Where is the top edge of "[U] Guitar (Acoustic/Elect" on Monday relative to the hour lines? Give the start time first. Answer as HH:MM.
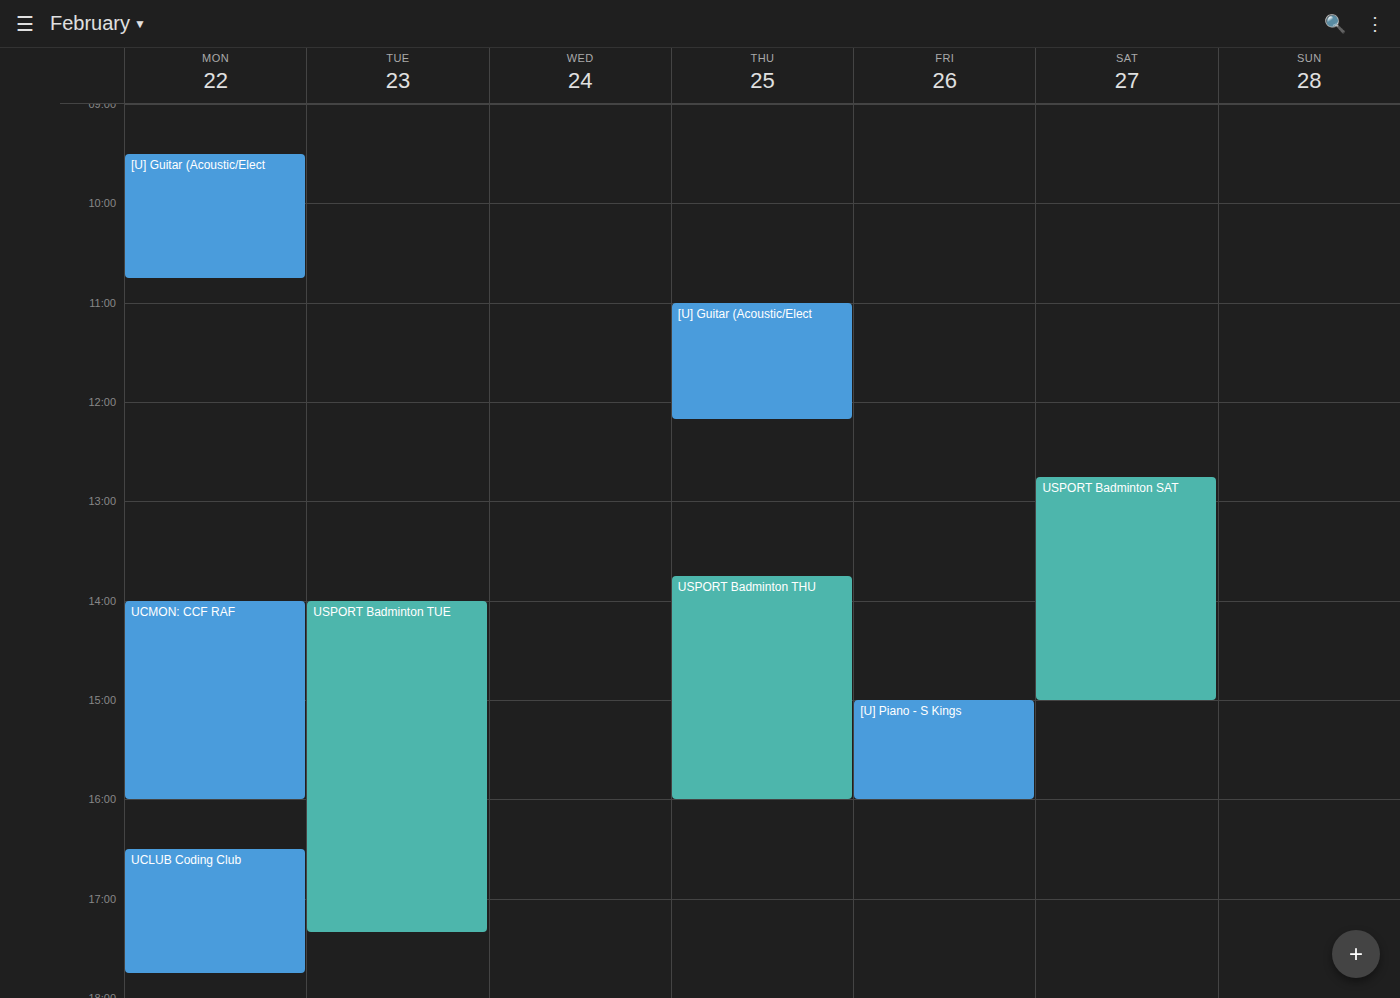
09:30 -- halfway between the 09:00 and 10:00 lines.